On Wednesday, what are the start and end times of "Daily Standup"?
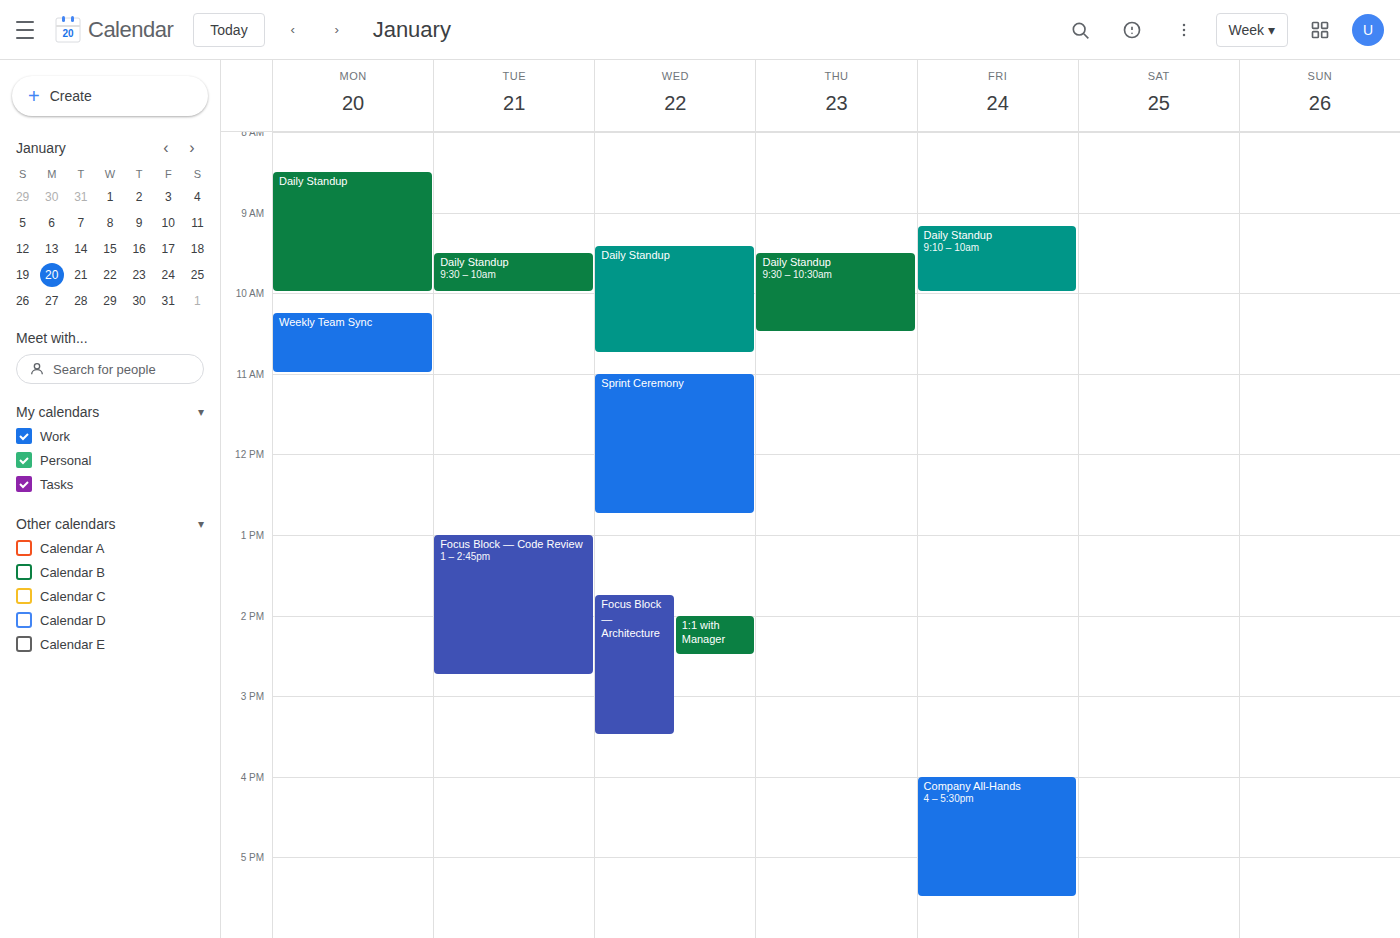
9:25 AM to 10:45 AM